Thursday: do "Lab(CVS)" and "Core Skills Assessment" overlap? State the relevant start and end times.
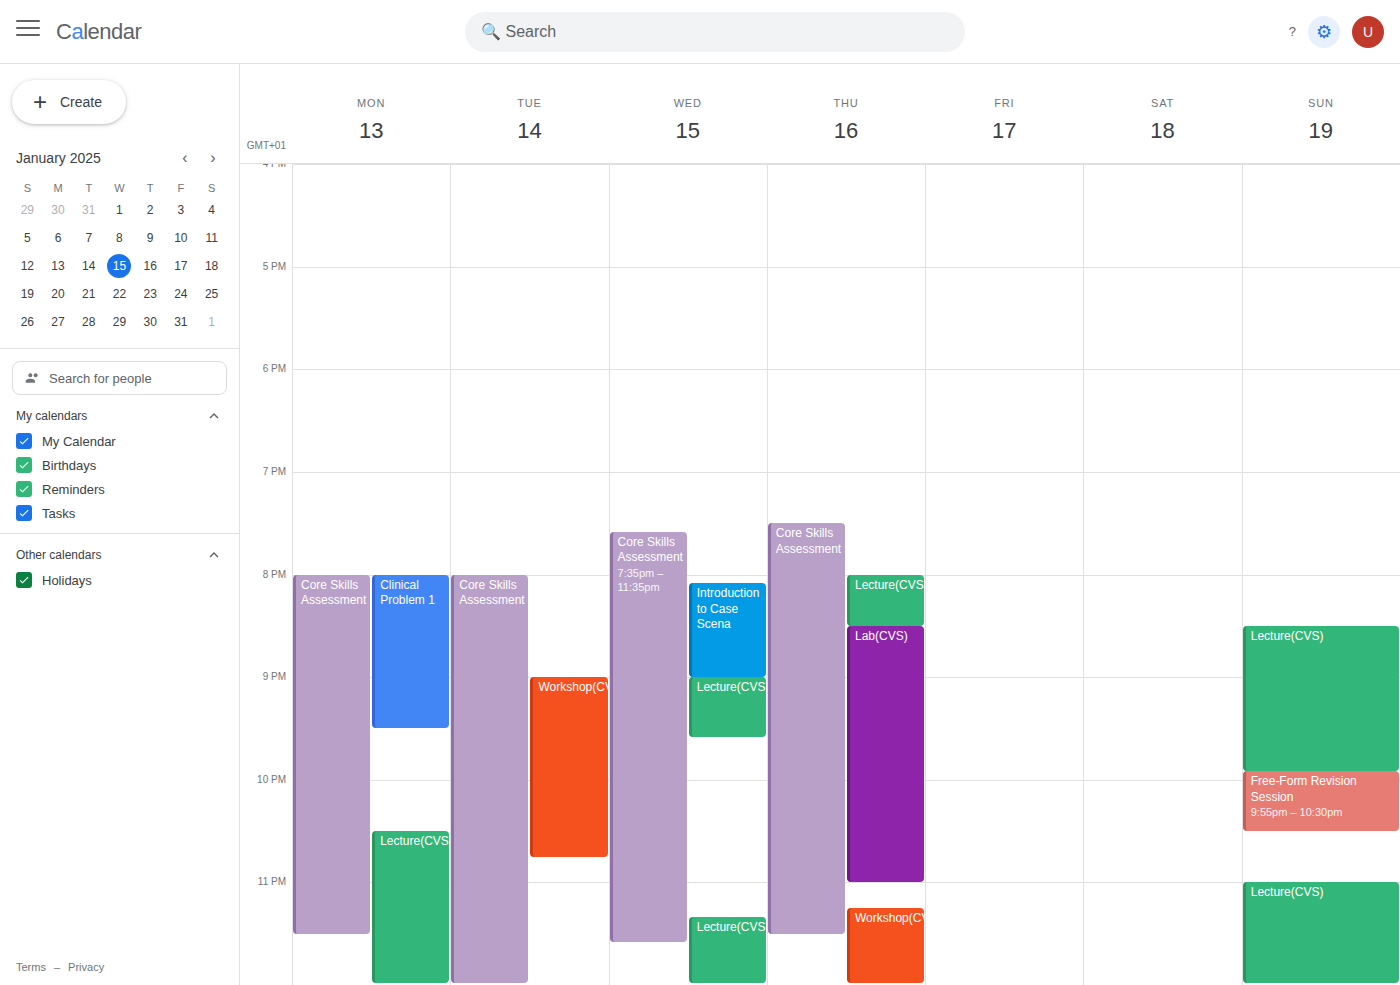
"Lab(CVS)" runs 8:30 PM to 11:00 PM, inside "Core Skills Assessment" -- they overlap.